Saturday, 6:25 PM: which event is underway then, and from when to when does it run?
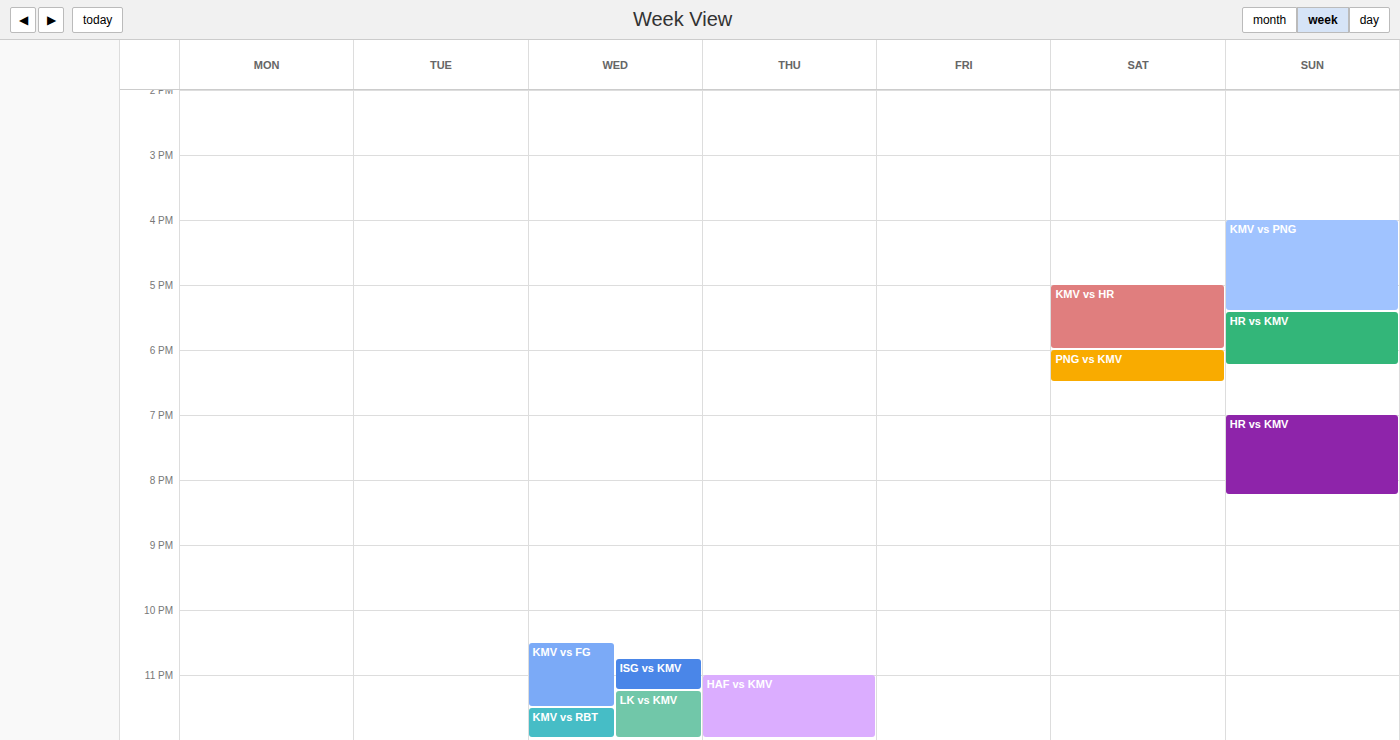
"PNG vs KMV", 6:00 PM to 6:30 PM